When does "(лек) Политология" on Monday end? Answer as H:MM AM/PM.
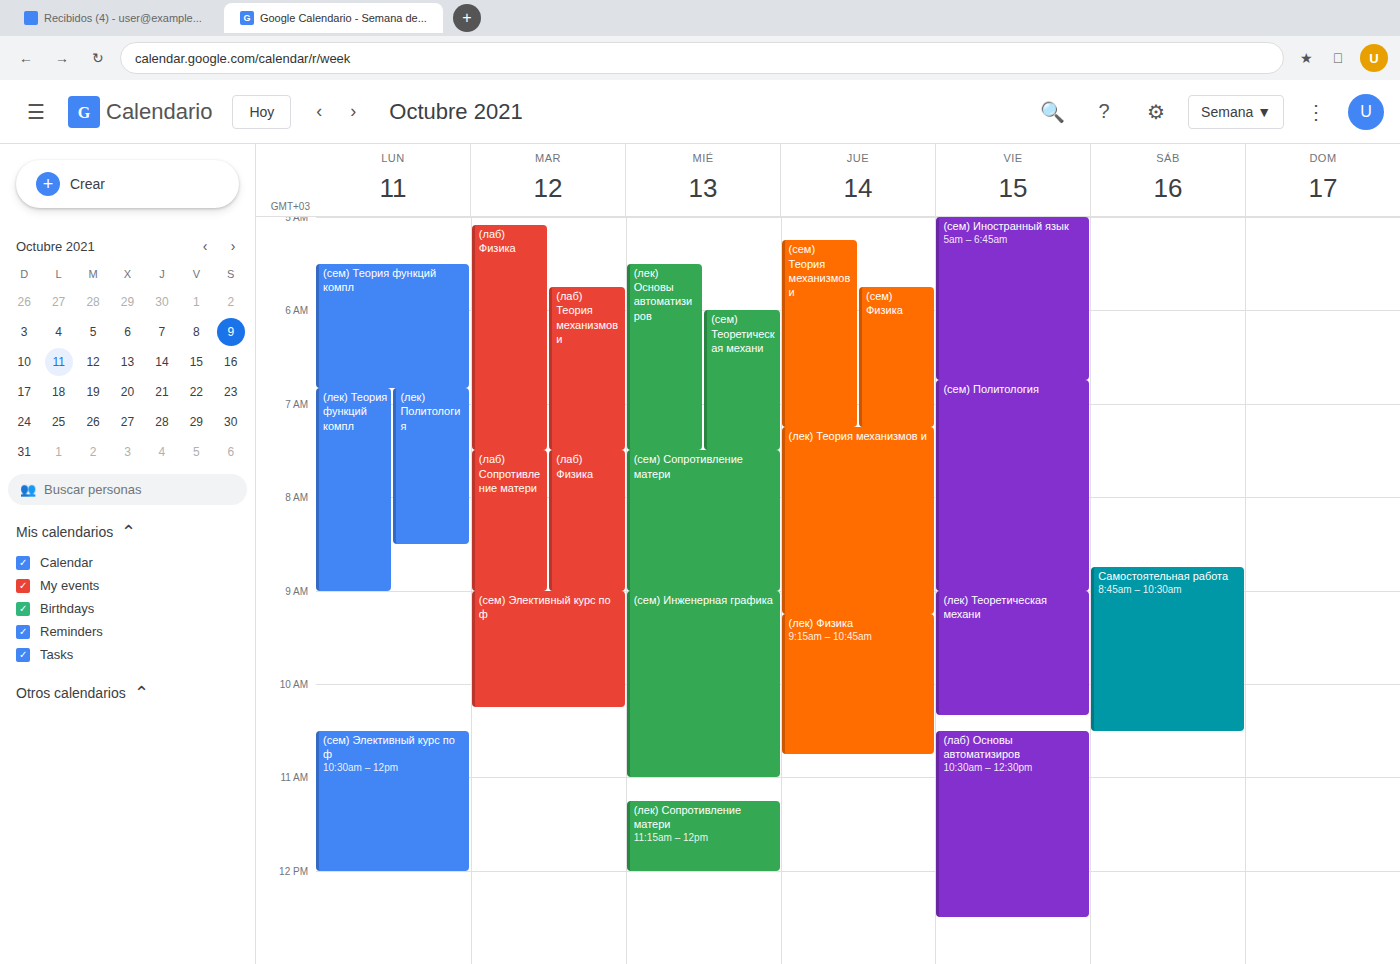
8:30 AM